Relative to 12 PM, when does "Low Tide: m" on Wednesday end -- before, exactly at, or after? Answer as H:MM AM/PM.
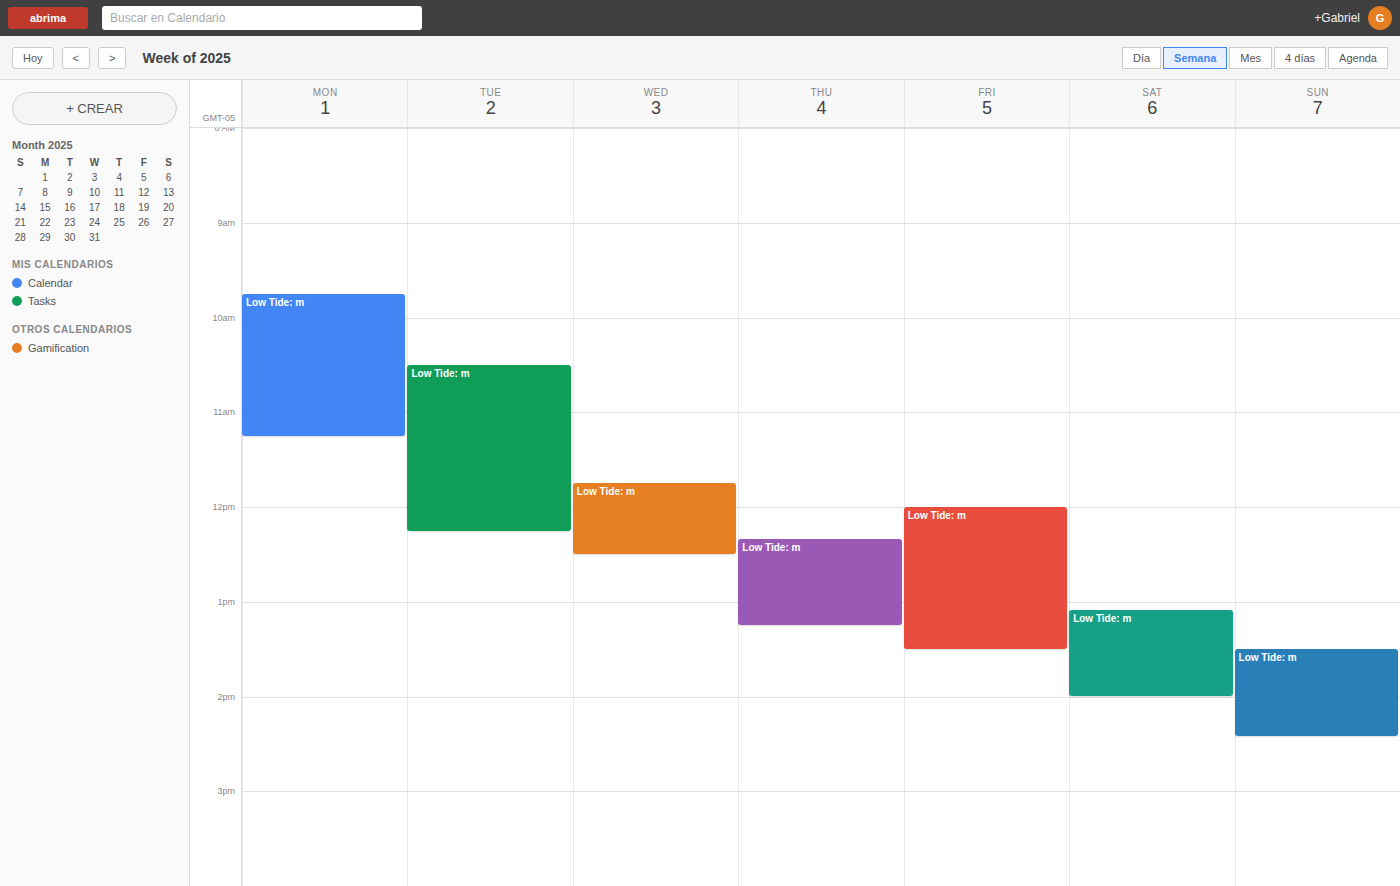
12:30 PM -- after 12 PM, 30 minutes below the 12 PM line.